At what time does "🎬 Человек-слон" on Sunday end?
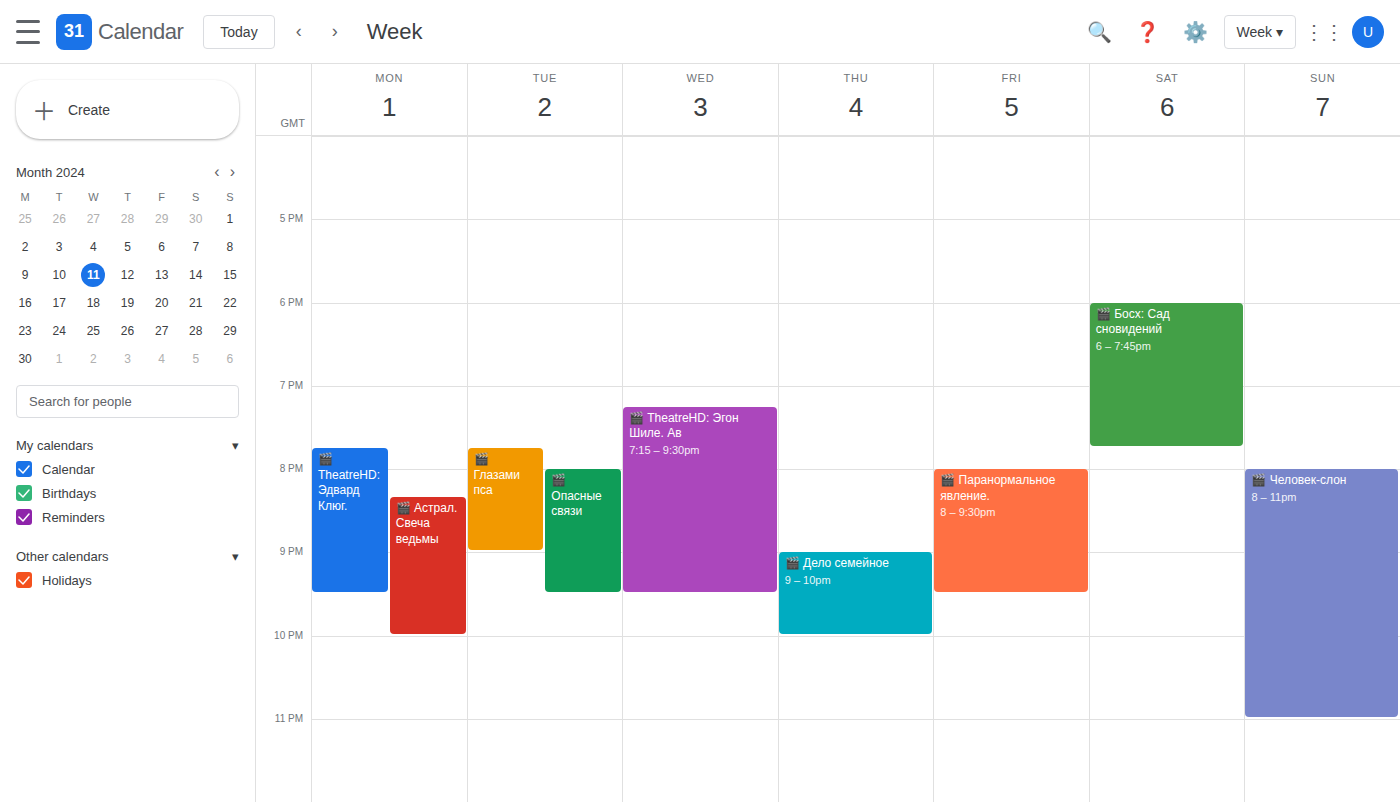
11:00 PM